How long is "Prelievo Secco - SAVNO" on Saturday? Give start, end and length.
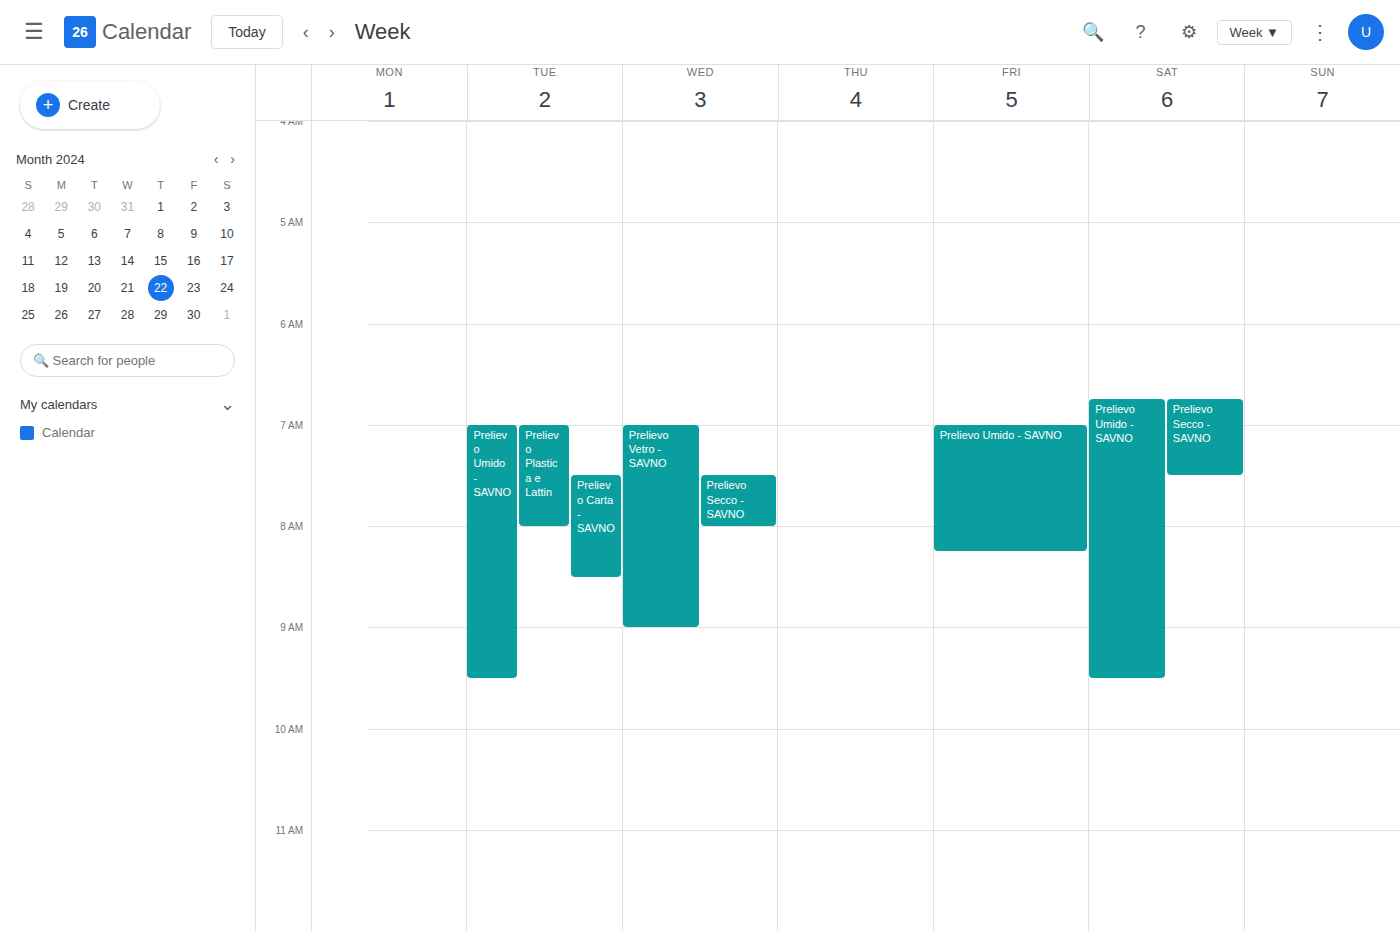
06:45 to 07:30, 45 minutes